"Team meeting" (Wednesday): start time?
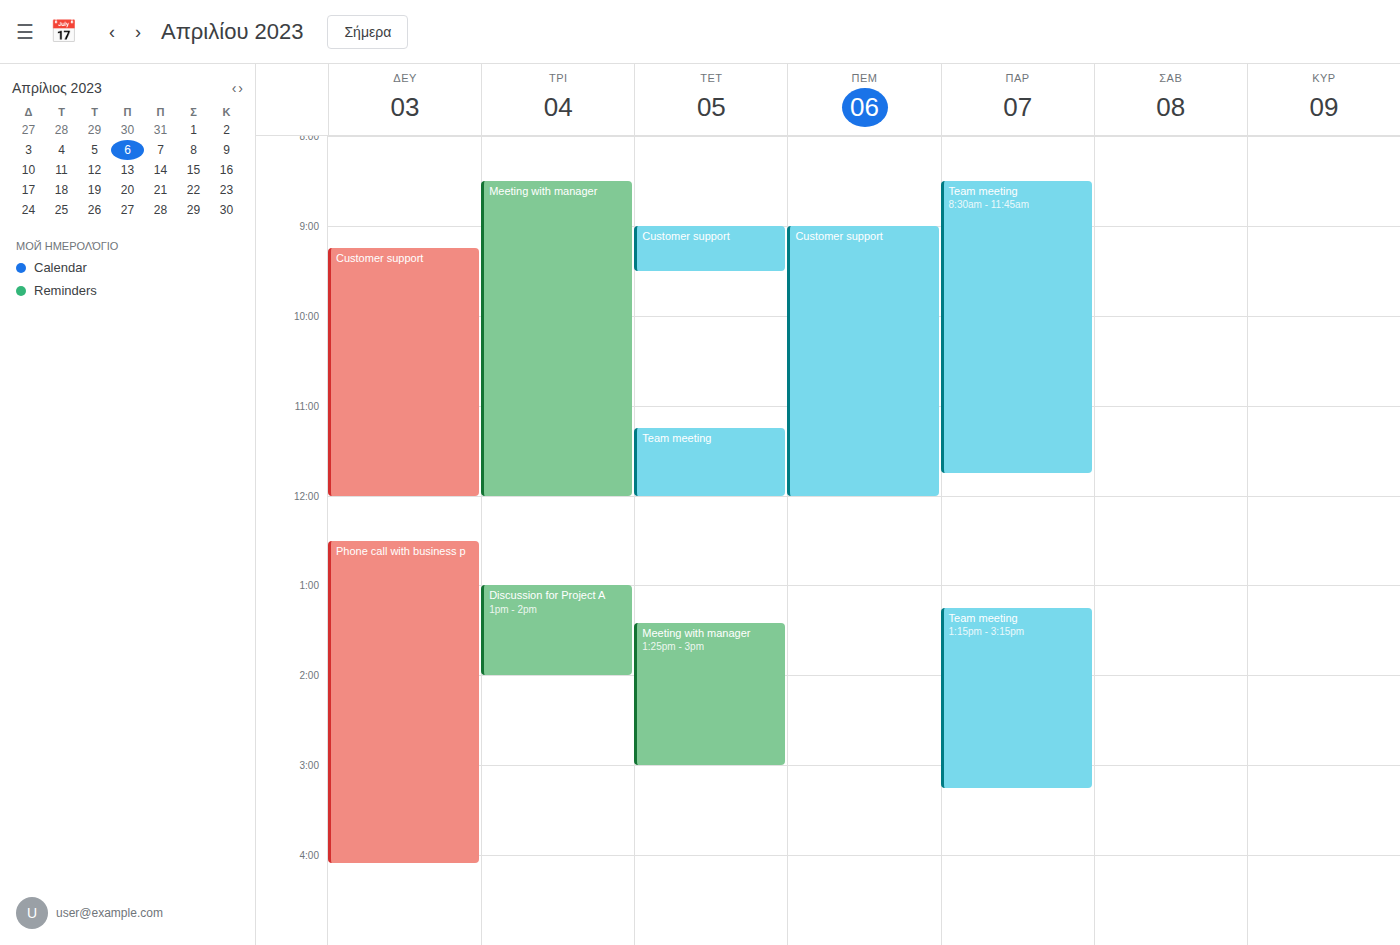
11:15 AM